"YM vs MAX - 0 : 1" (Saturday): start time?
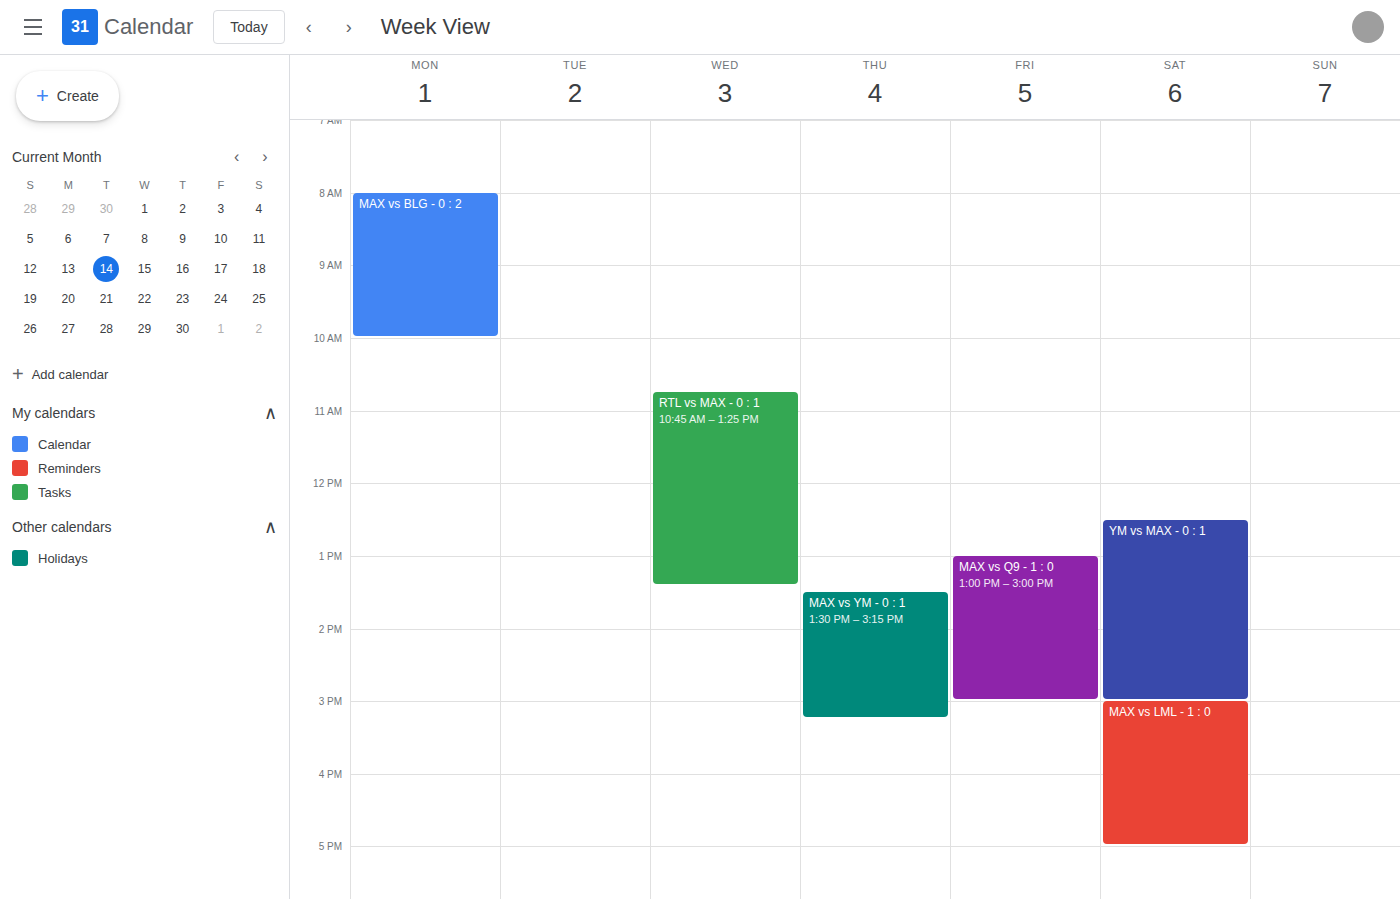
12:30 PM